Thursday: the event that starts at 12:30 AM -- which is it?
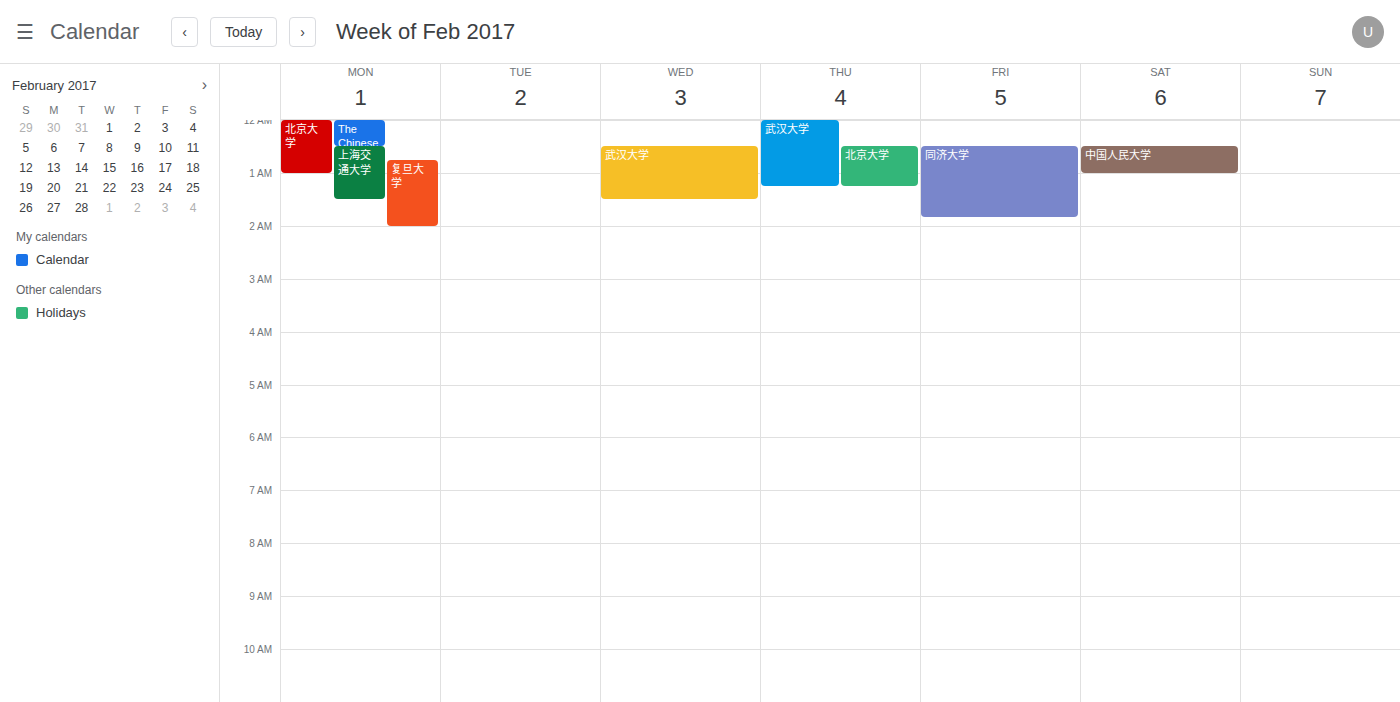
"北京大学"